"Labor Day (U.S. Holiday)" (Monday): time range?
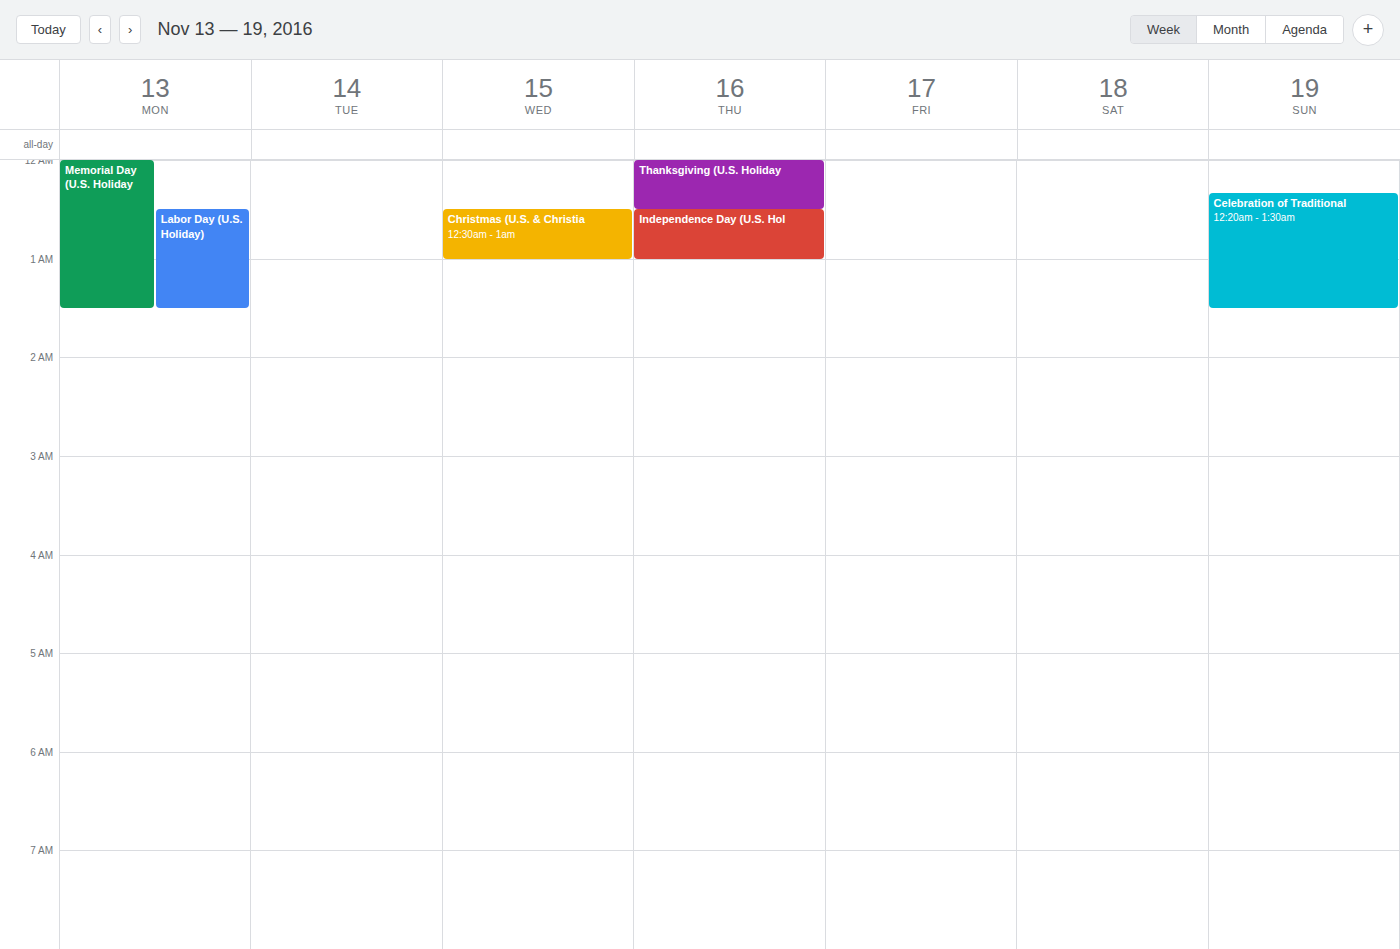
12:30 AM to 1:30 AM